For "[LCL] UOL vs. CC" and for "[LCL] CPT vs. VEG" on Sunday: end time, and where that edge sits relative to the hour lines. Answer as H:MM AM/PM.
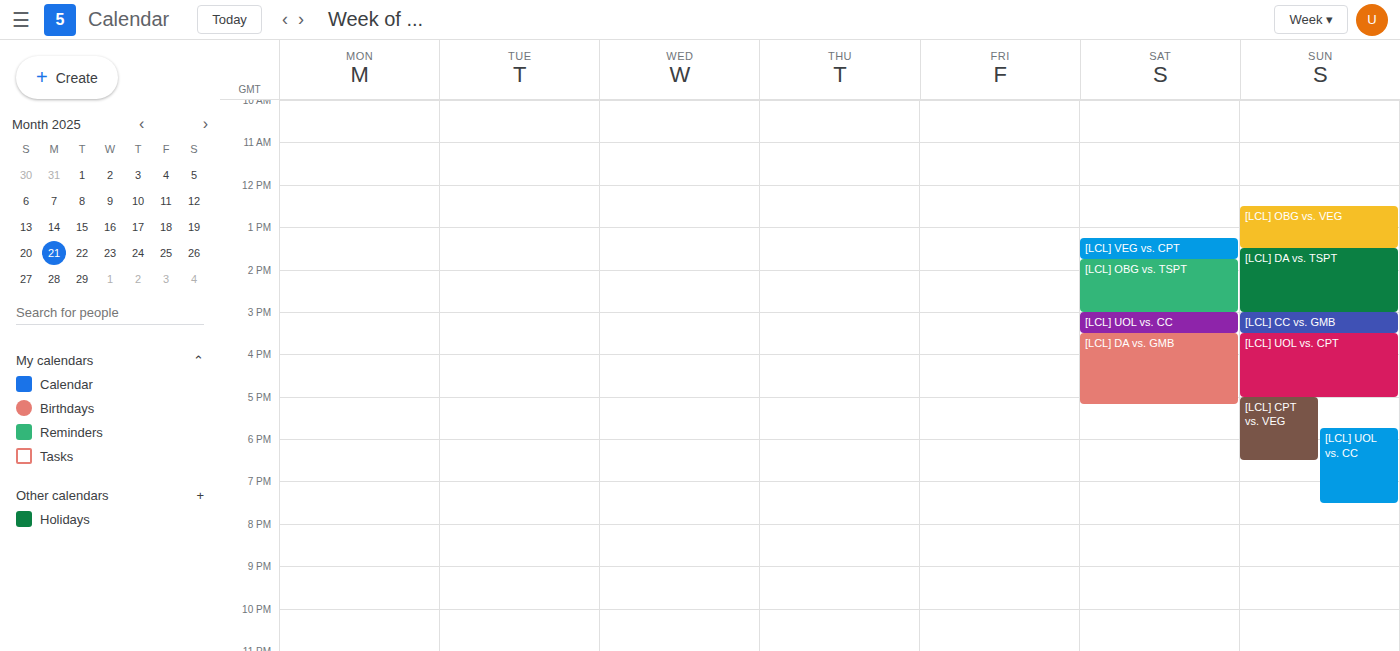
"[LCL] UOL vs. CC": 7:30 PM, halfway between the 7 PM and 8 PM lines. "[LCL] CPT vs. VEG": 6:30 PM, halfway between the 6 PM and 7 PM lines.